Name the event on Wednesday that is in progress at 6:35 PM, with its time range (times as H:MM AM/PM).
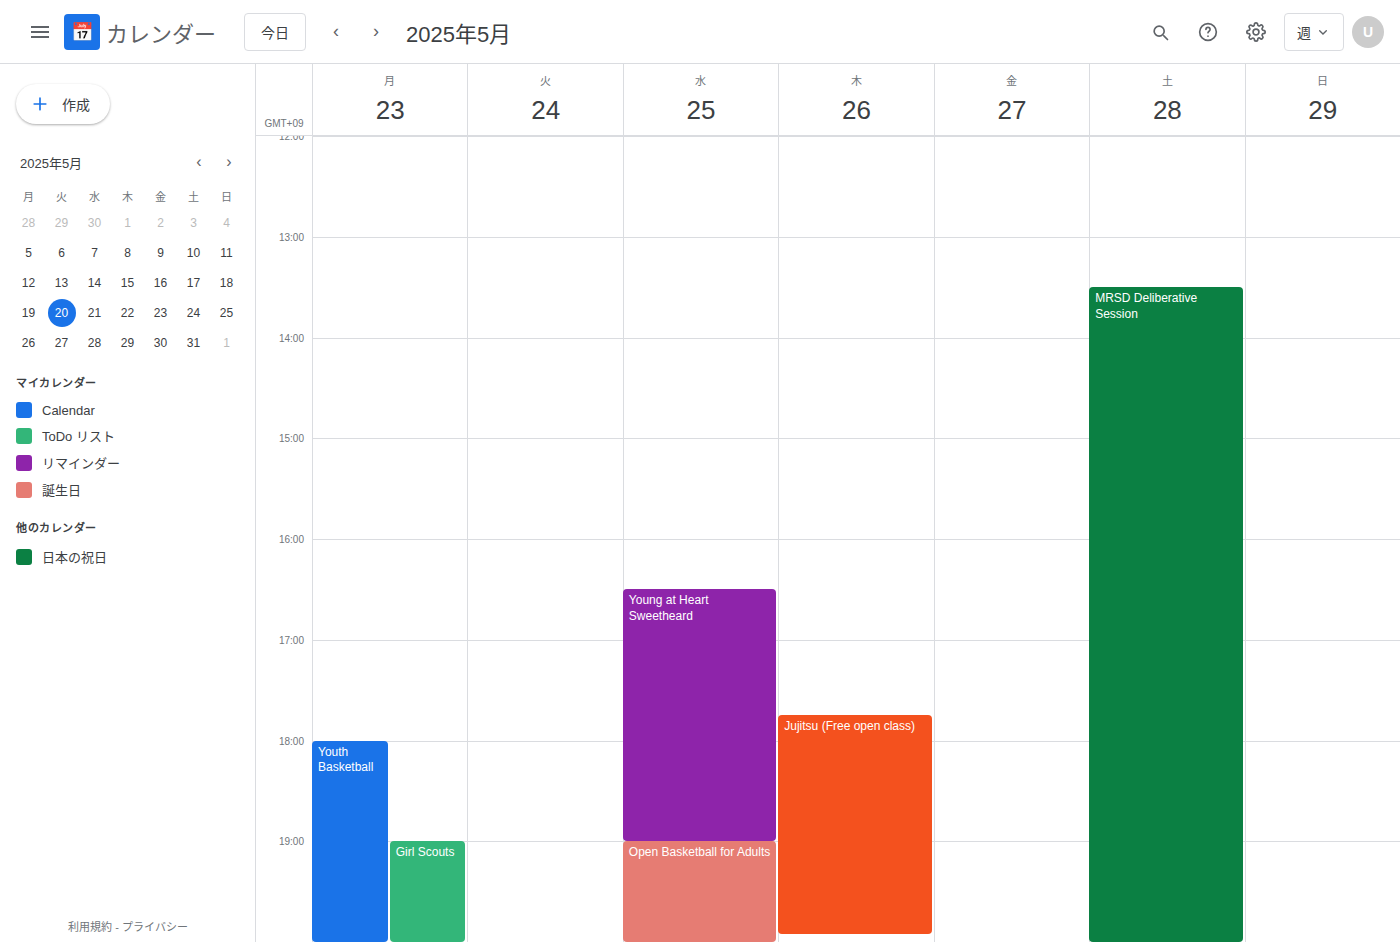
"Young at Heart Sweetheard", 4:30 PM to 7:00 PM